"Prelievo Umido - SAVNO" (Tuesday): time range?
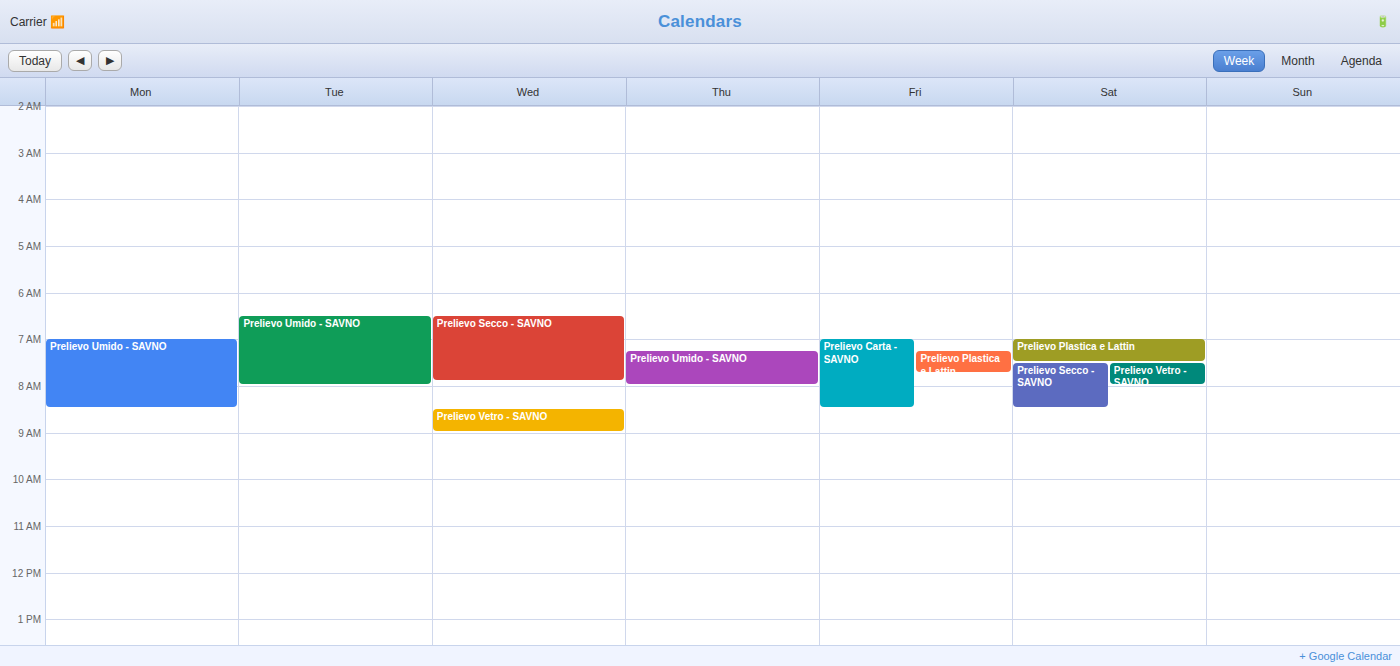
6:30 AM to 8:00 AM